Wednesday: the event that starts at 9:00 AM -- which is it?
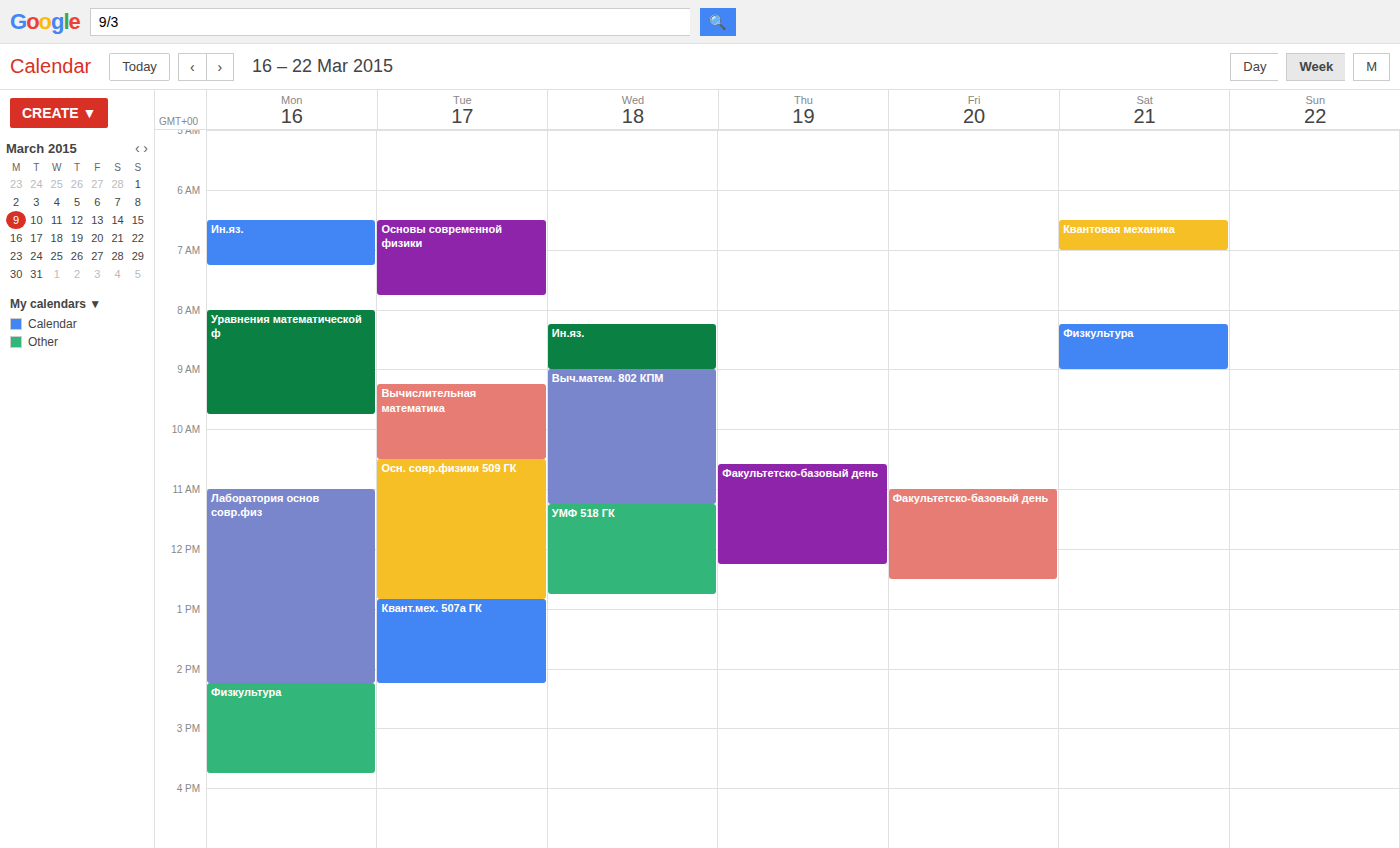
"Выч.матем. 802 КПМ"